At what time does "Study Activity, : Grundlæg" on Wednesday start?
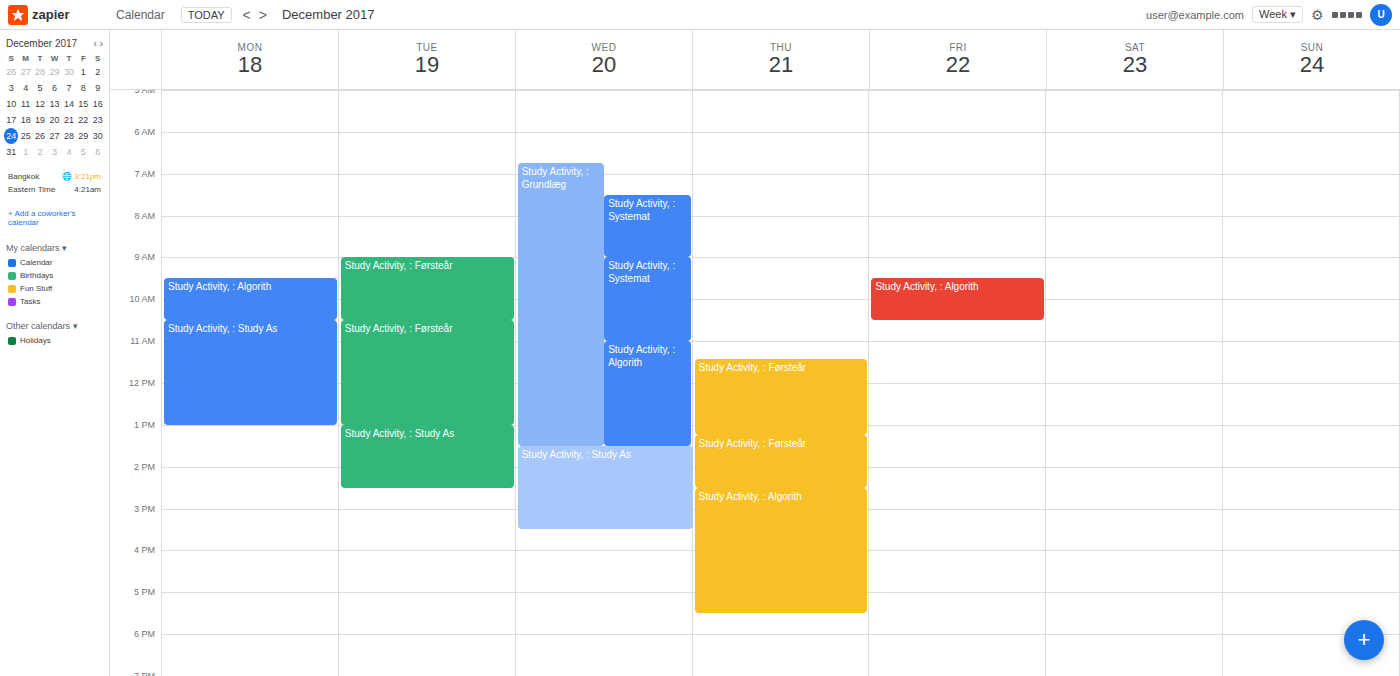
6:45 AM